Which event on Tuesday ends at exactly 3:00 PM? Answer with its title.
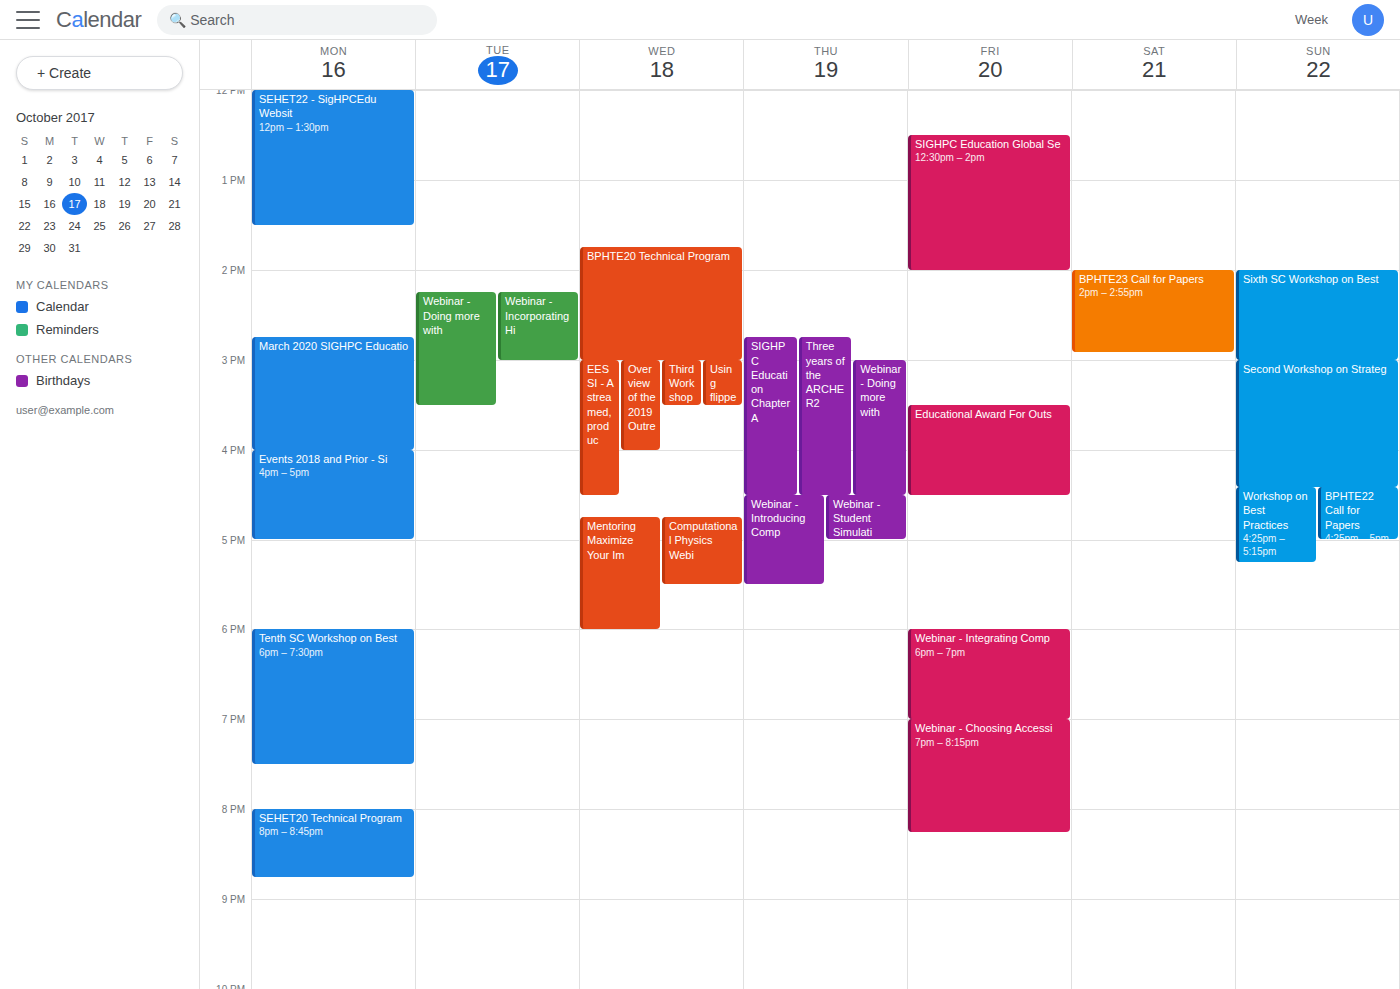
"Webinar - Incorporating Hi"